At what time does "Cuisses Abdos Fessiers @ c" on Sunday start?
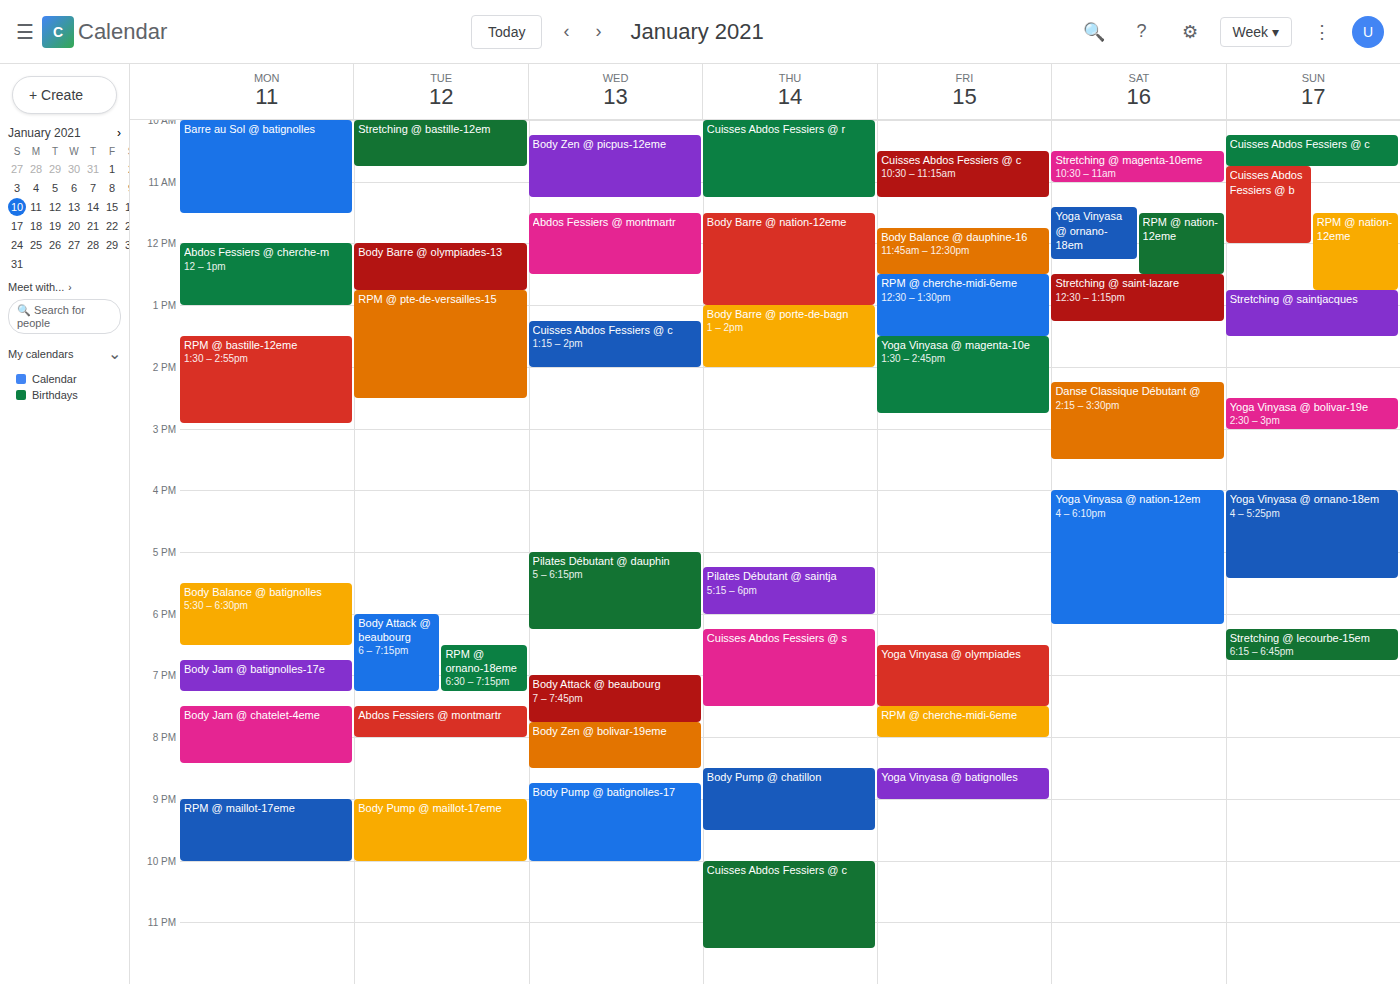
10:15 AM